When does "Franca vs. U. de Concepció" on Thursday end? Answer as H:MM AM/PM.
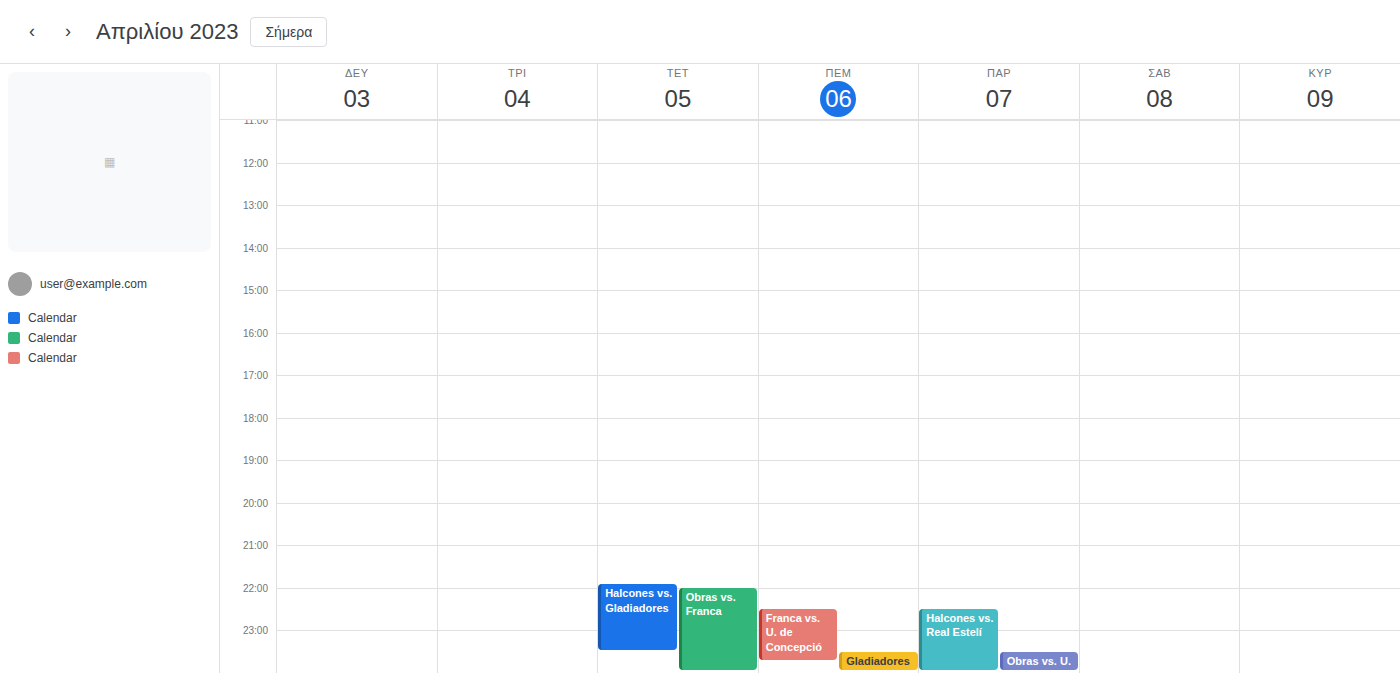
11:45 PM